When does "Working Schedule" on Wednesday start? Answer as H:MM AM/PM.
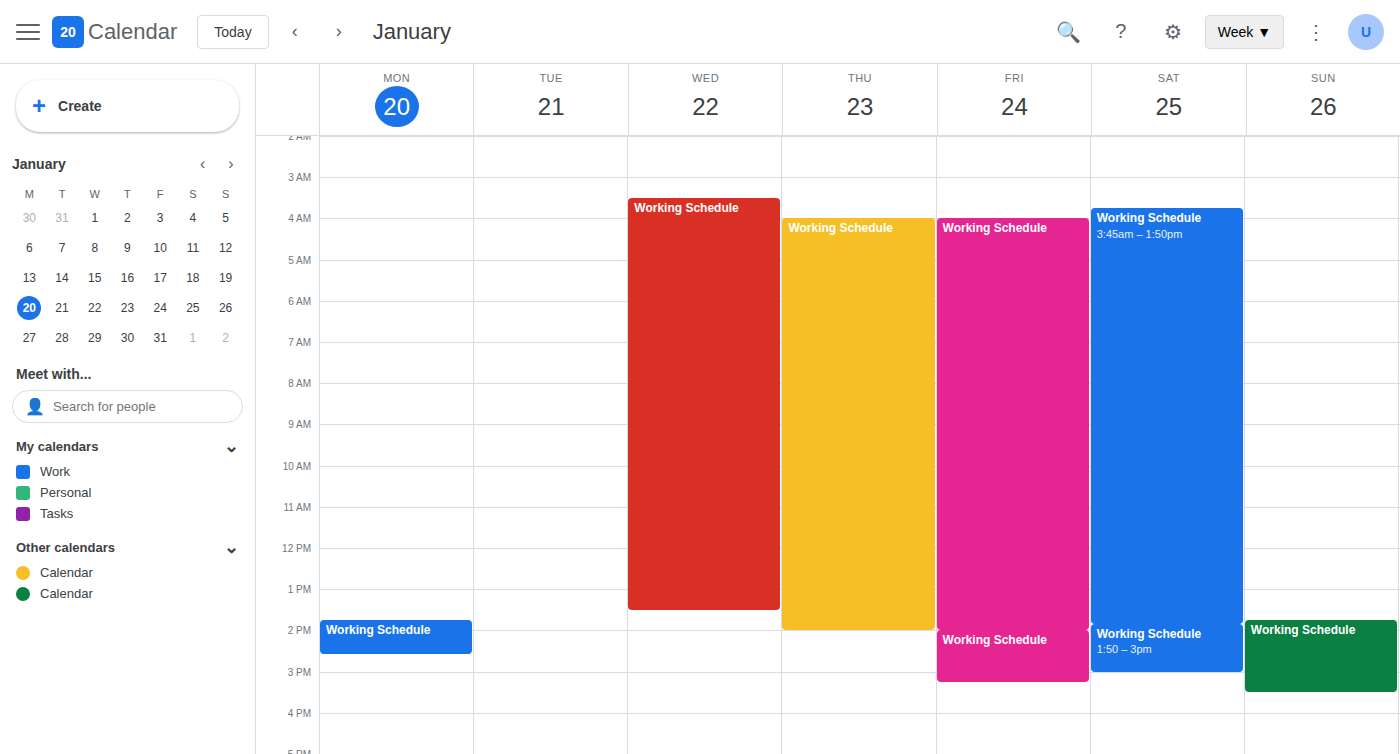
3:30 AM